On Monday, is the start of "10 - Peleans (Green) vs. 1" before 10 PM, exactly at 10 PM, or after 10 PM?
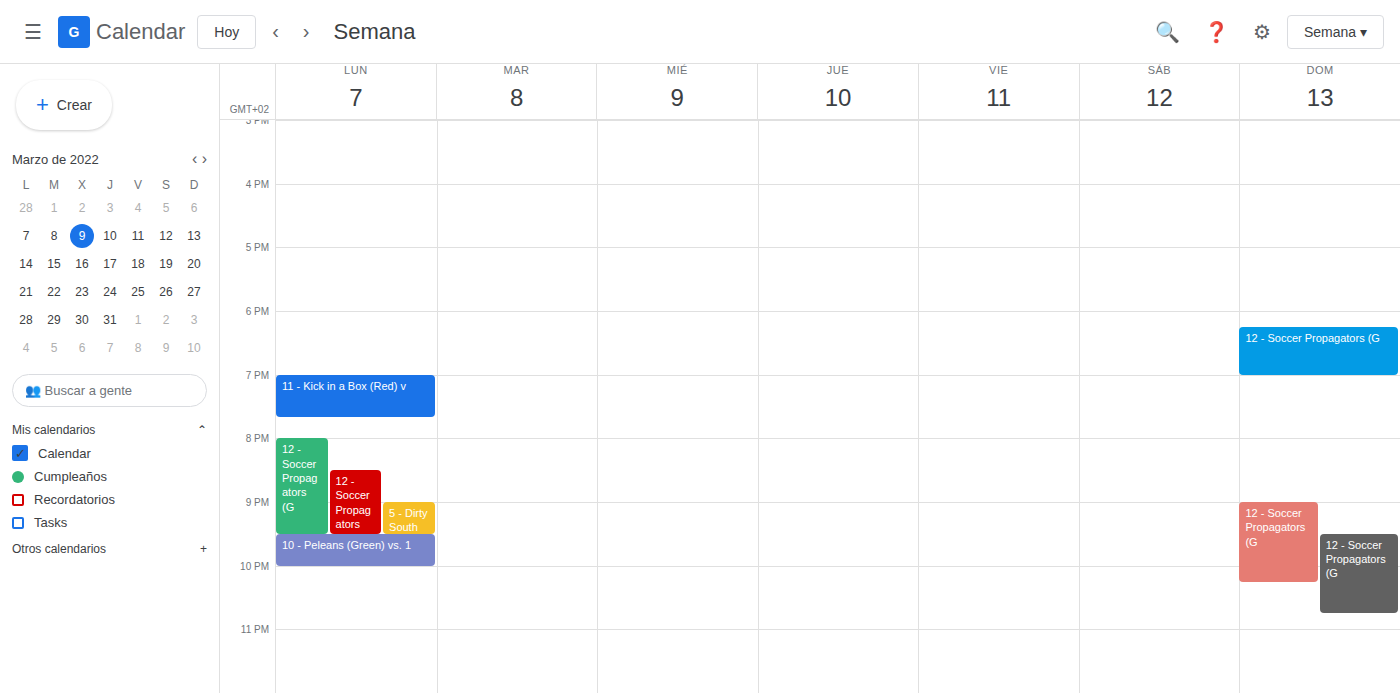
9:30 PM -- before 10 PM, 30 minutes above the 10 PM line.